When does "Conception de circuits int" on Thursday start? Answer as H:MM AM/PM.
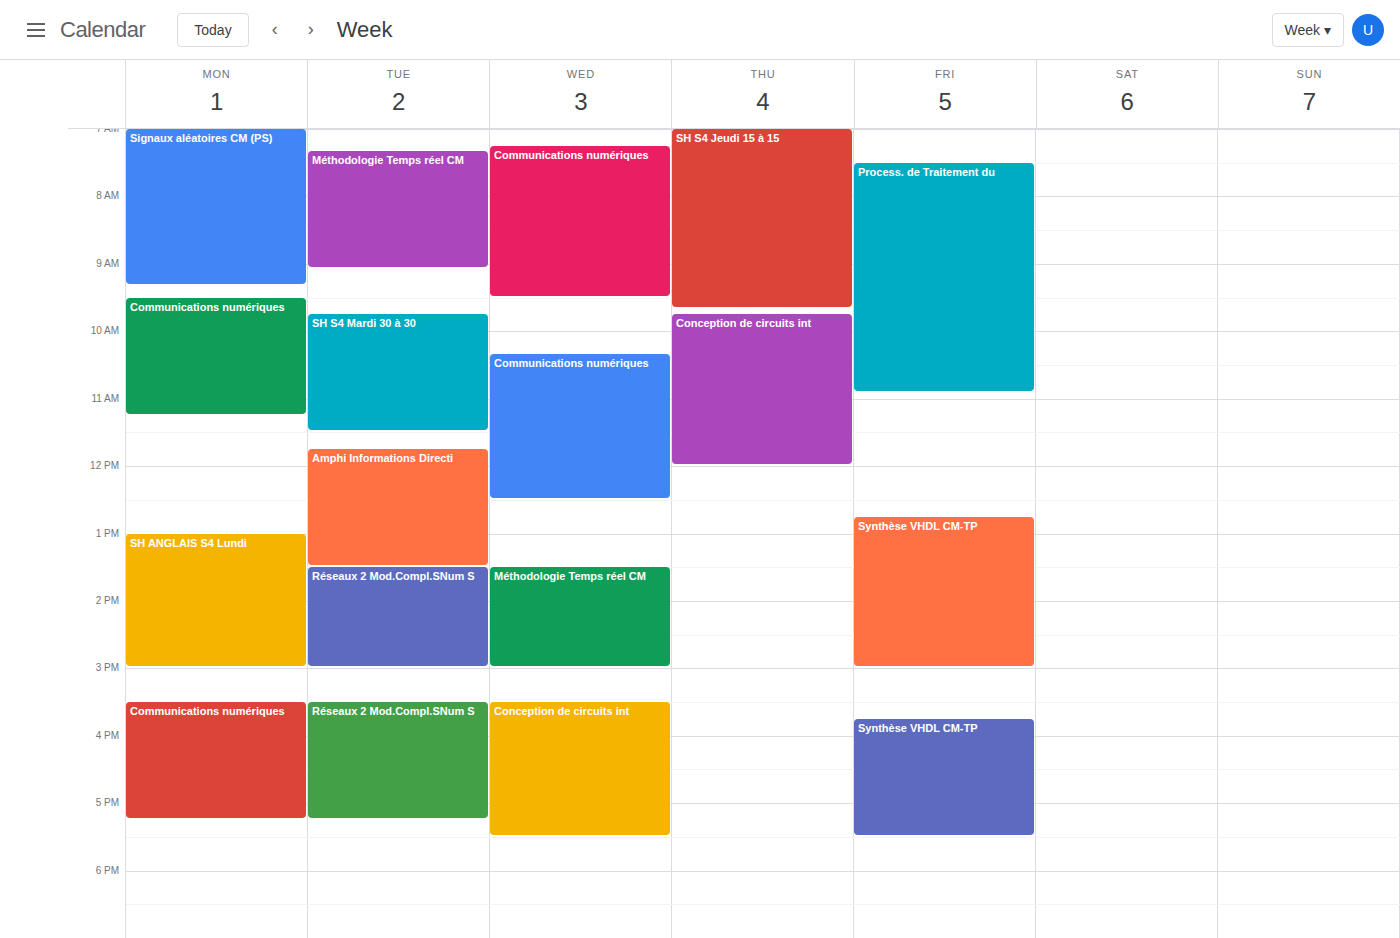
9:45 AM